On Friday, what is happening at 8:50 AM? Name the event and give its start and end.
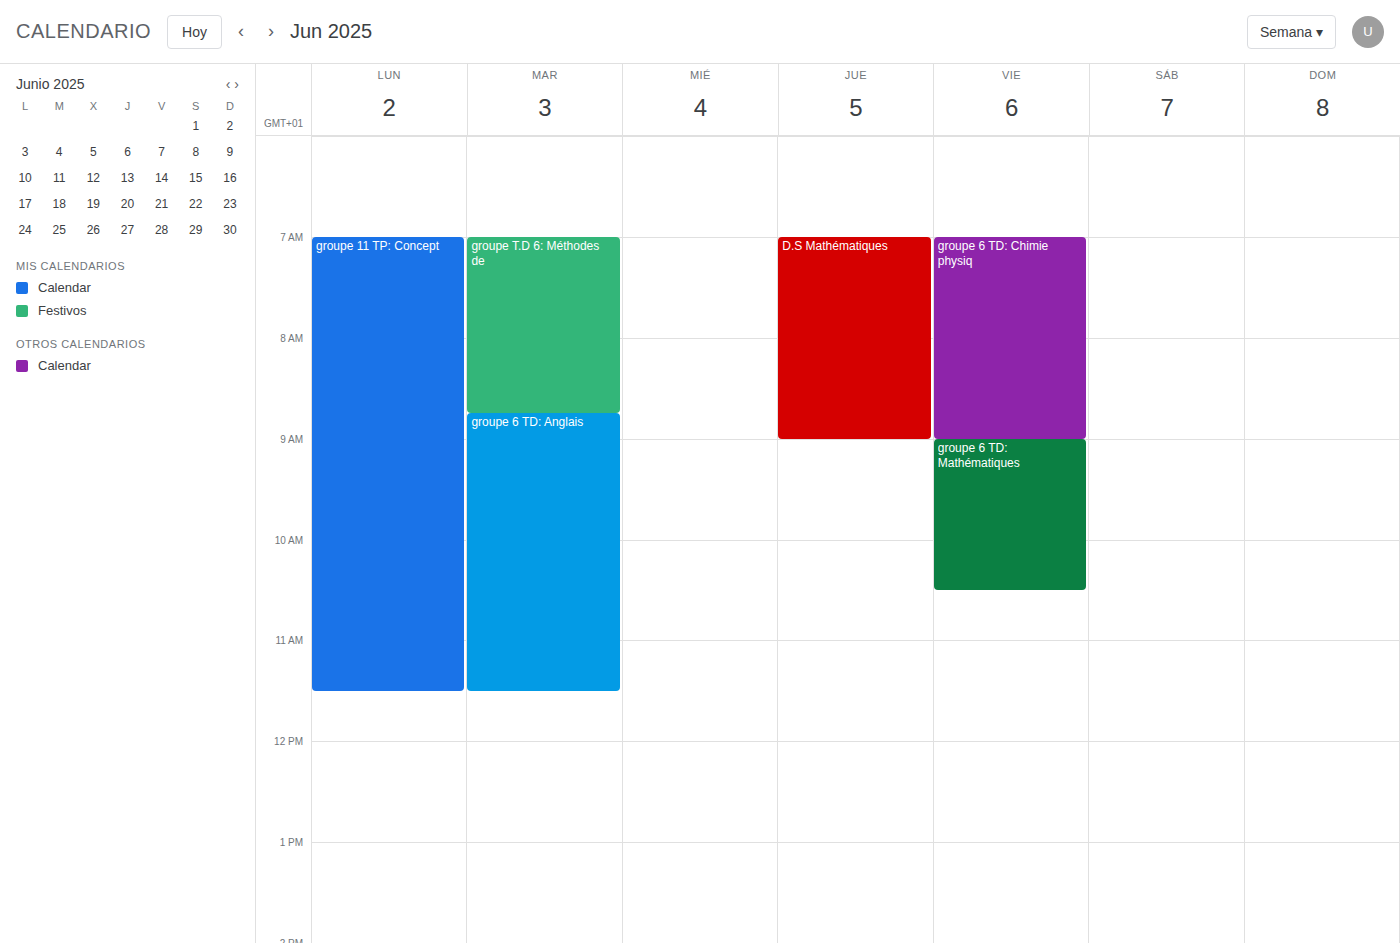
"groupe 6 TD: Chimie physiq", 7:00 AM to 9:00 AM